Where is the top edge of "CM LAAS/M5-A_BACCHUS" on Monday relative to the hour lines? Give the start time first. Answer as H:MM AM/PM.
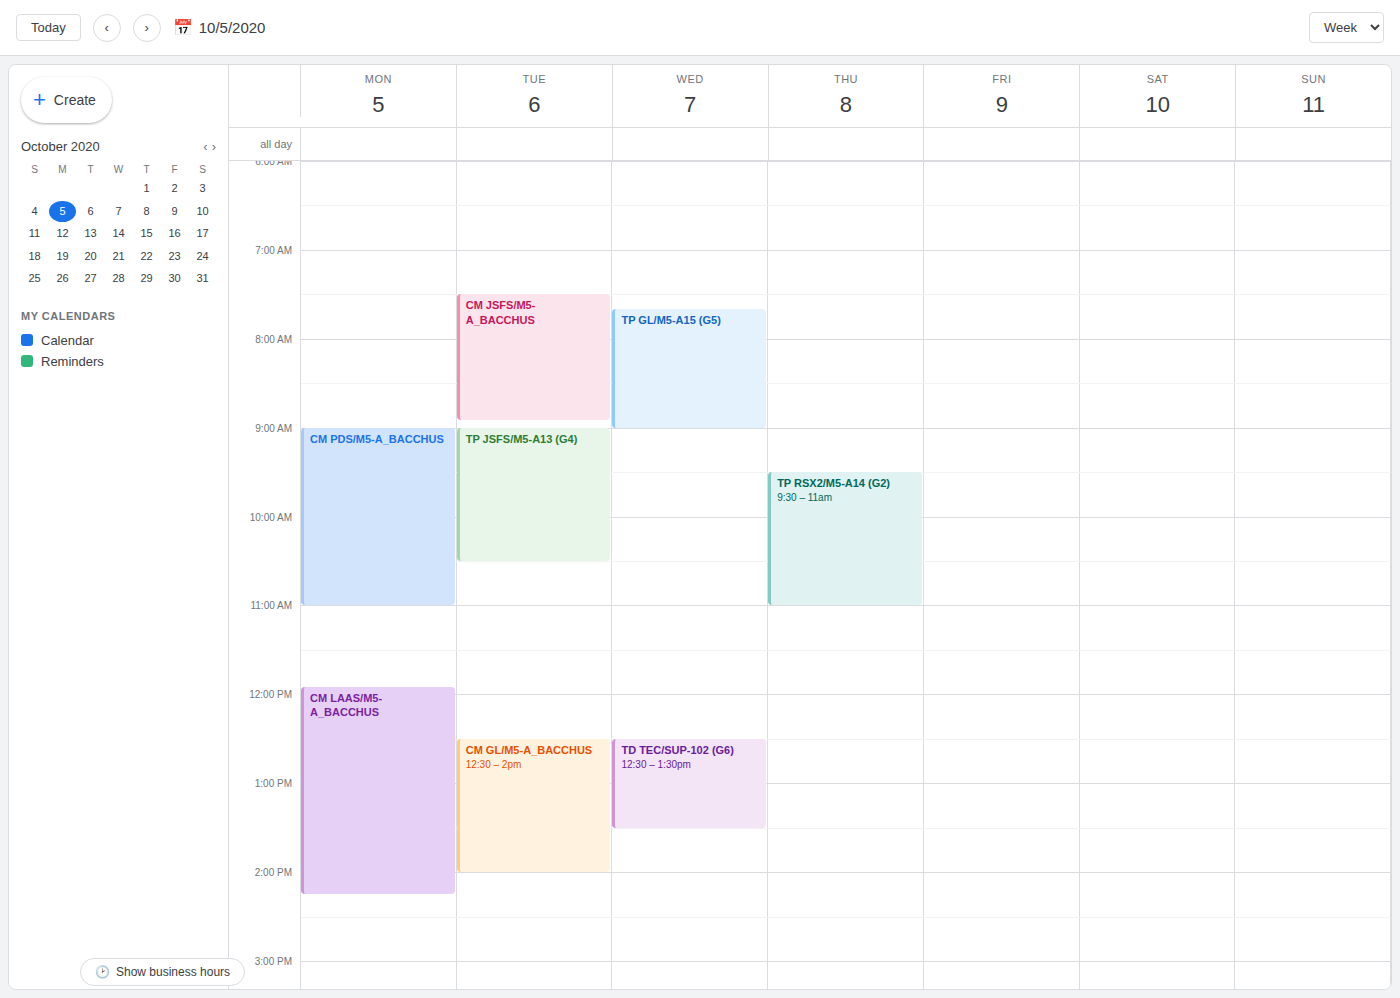
11:55 AM -- neither: 55 minutes below the 11 AM line and 5 minutes above the 12 PM line.